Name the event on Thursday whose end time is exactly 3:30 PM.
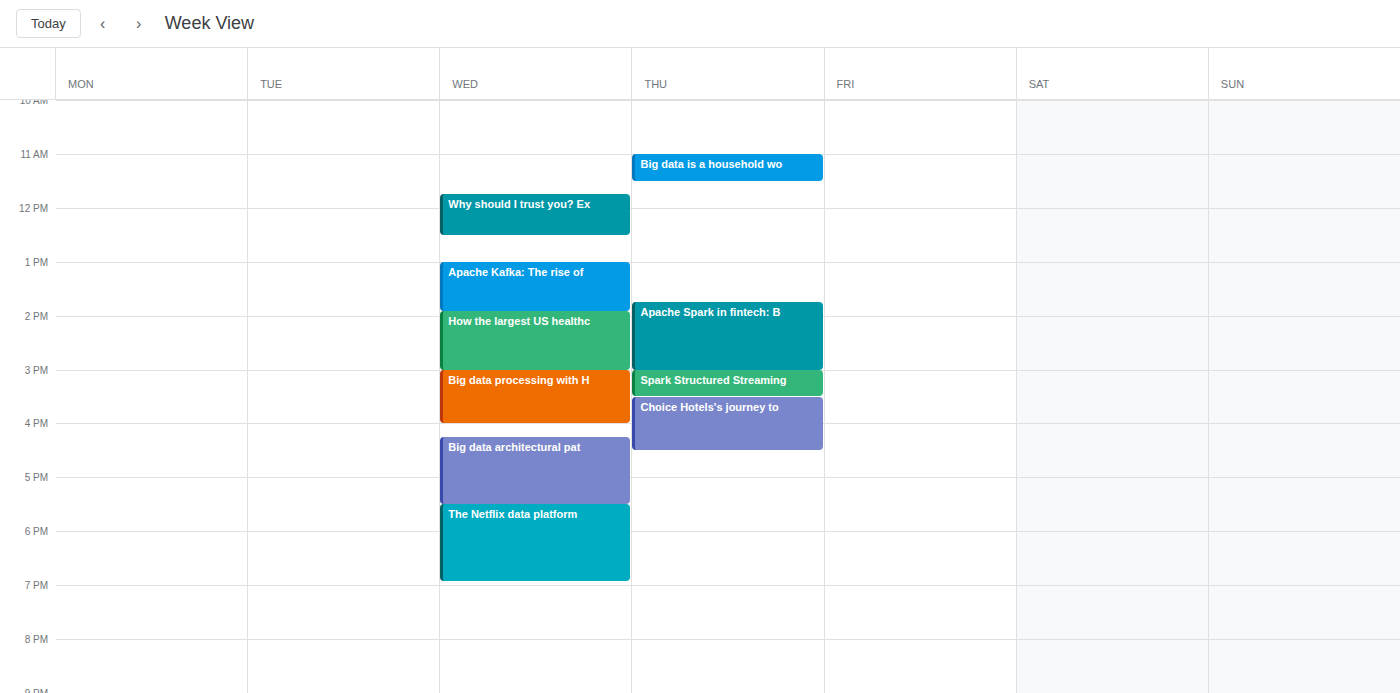
"Spark Structured Streaming"